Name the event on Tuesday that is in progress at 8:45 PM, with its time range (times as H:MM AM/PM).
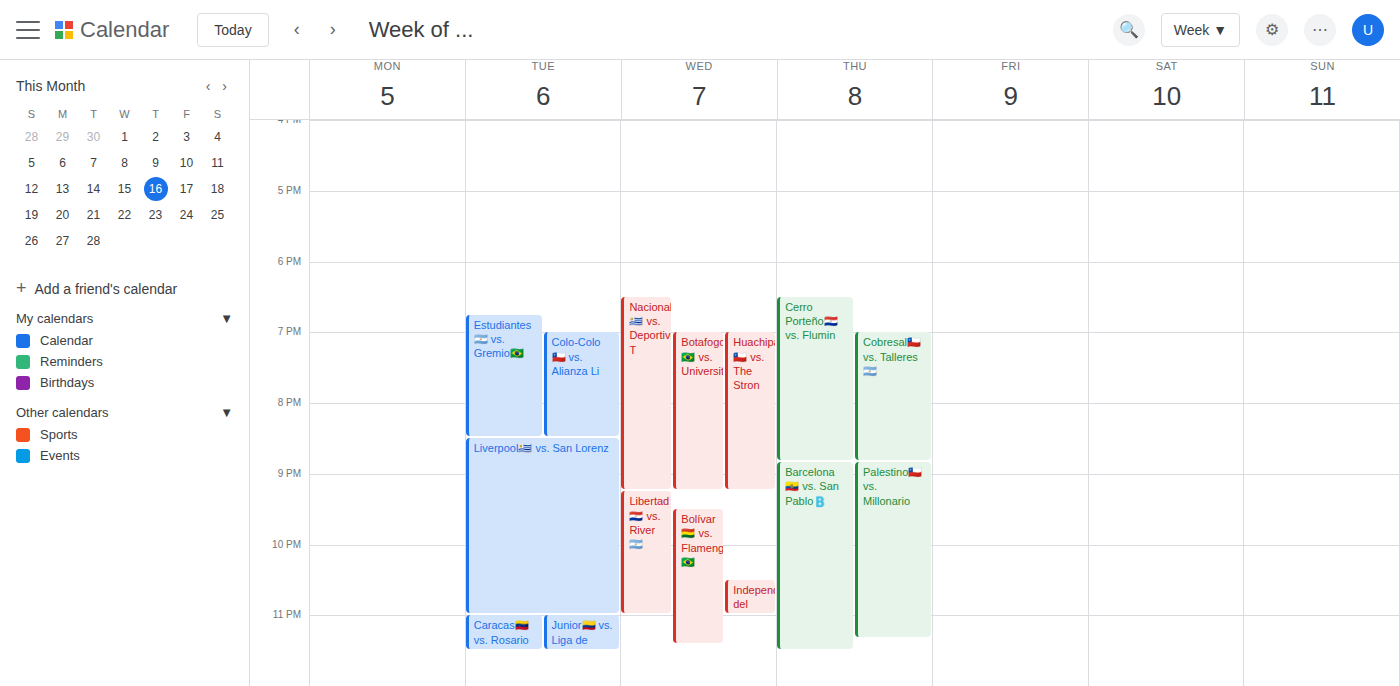
"Liverpool🇺🇾 vs. San Lorenz", 8:30 PM to 11:00 PM